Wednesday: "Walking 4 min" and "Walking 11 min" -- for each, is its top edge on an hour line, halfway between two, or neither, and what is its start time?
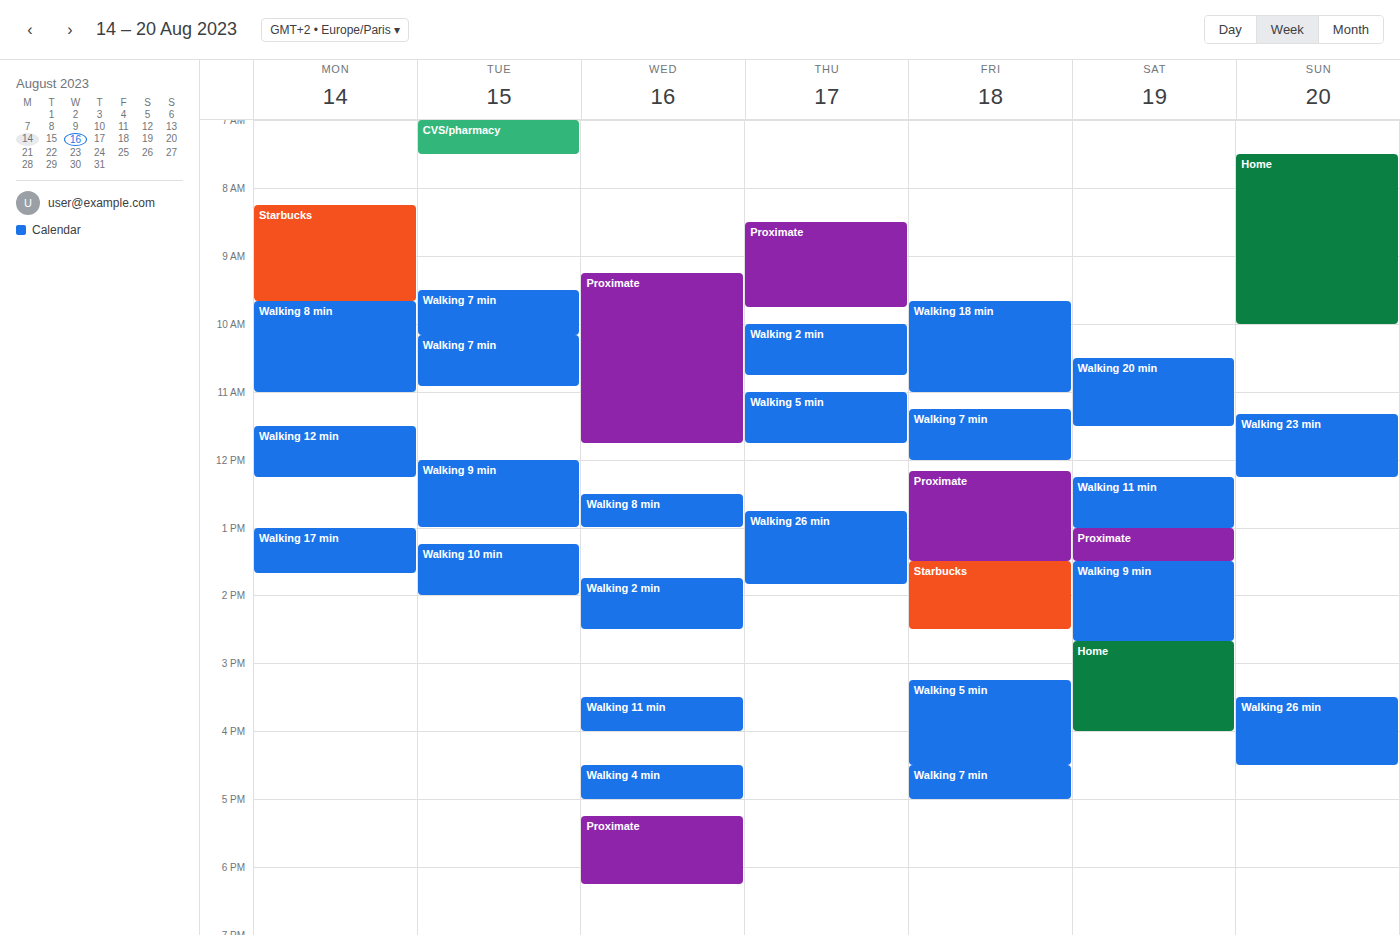
"Walking 4 min": 4:30 PM, halfway between the 4 PM and 5 PM lines. "Walking 11 min": 3:30 PM, halfway between the 3 PM and 4 PM lines.